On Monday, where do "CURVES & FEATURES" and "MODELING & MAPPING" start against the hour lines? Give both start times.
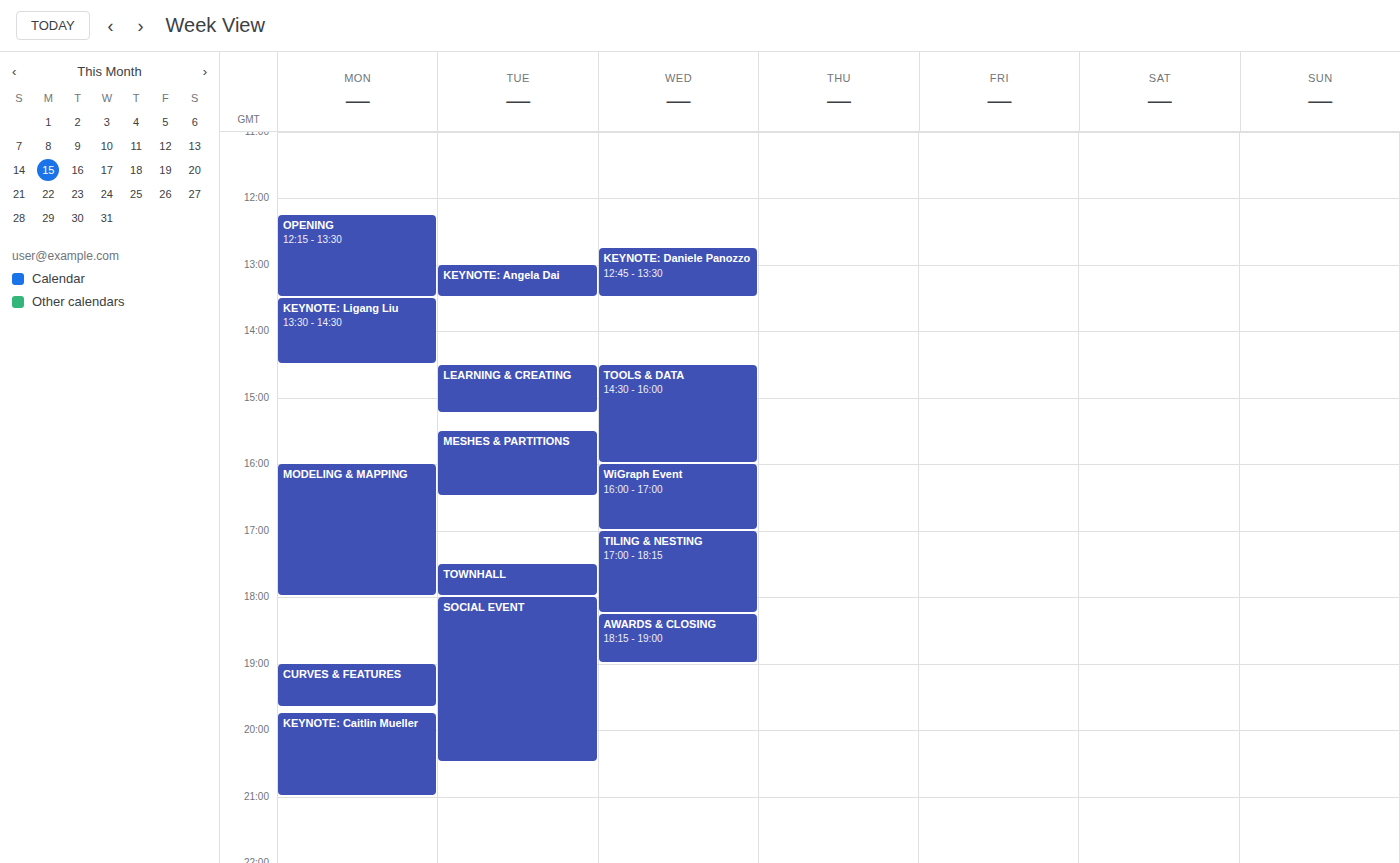
"CURVES & FEATURES": 7:00 PM, exactly on the 7 PM line. "MODELING & MAPPING": 4:00 PM, exactly on the 4 PM line.